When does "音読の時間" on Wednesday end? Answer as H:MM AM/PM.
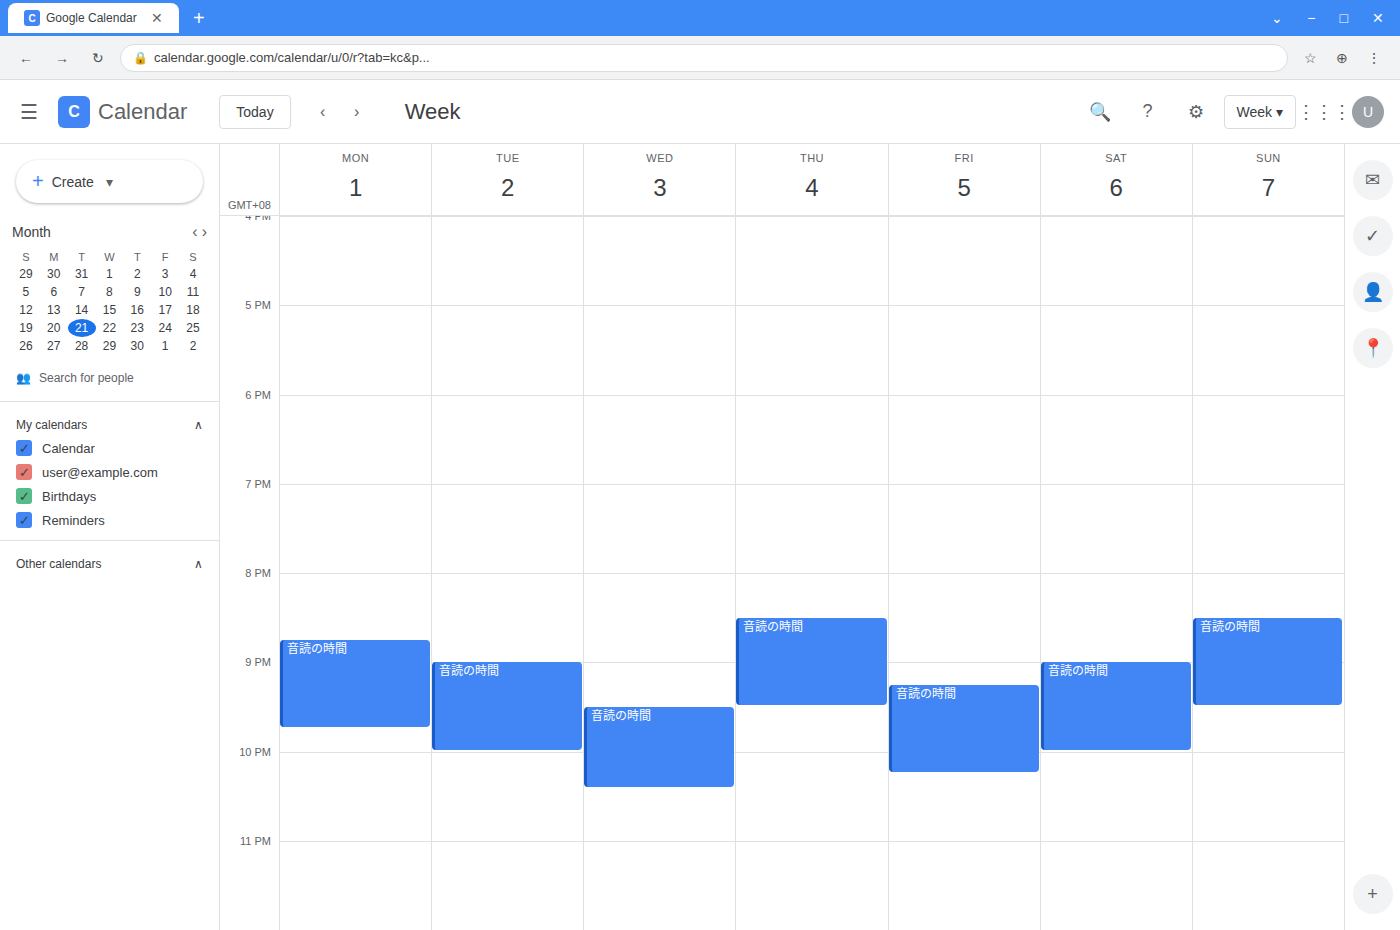
10:25 PM